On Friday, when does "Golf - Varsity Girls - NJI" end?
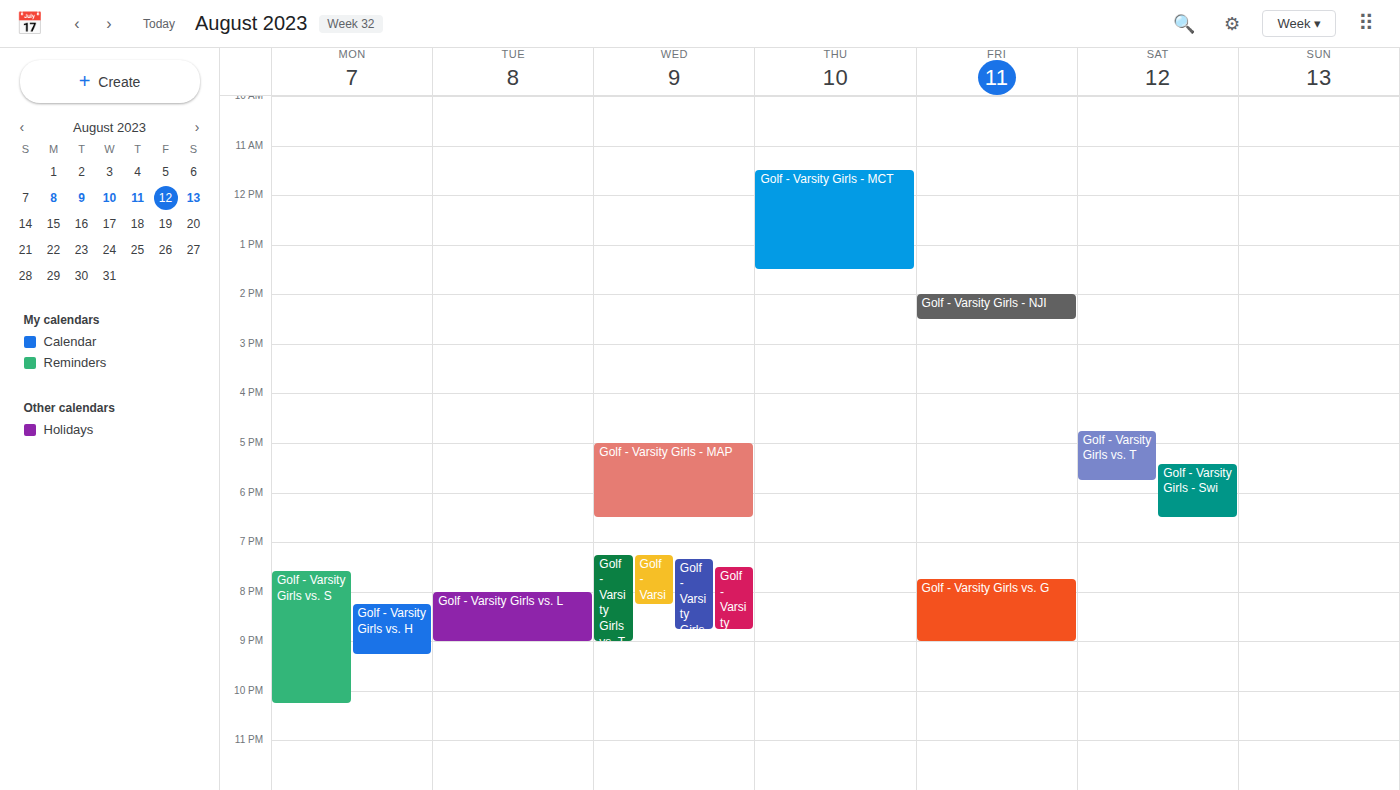
2:30 PM